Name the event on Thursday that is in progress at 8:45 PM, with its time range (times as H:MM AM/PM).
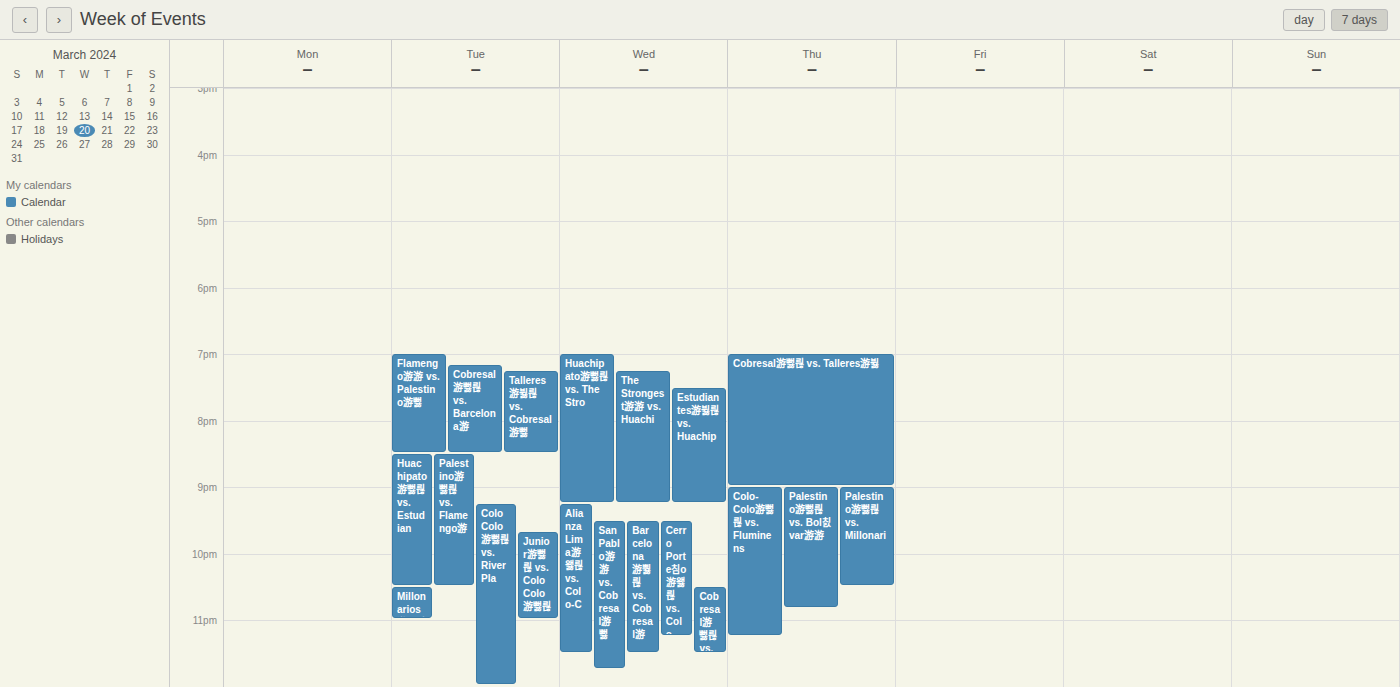
"Cobresal游뻟릖 vs. Talleres游뷣", 7:00 PM to 9:00 PM